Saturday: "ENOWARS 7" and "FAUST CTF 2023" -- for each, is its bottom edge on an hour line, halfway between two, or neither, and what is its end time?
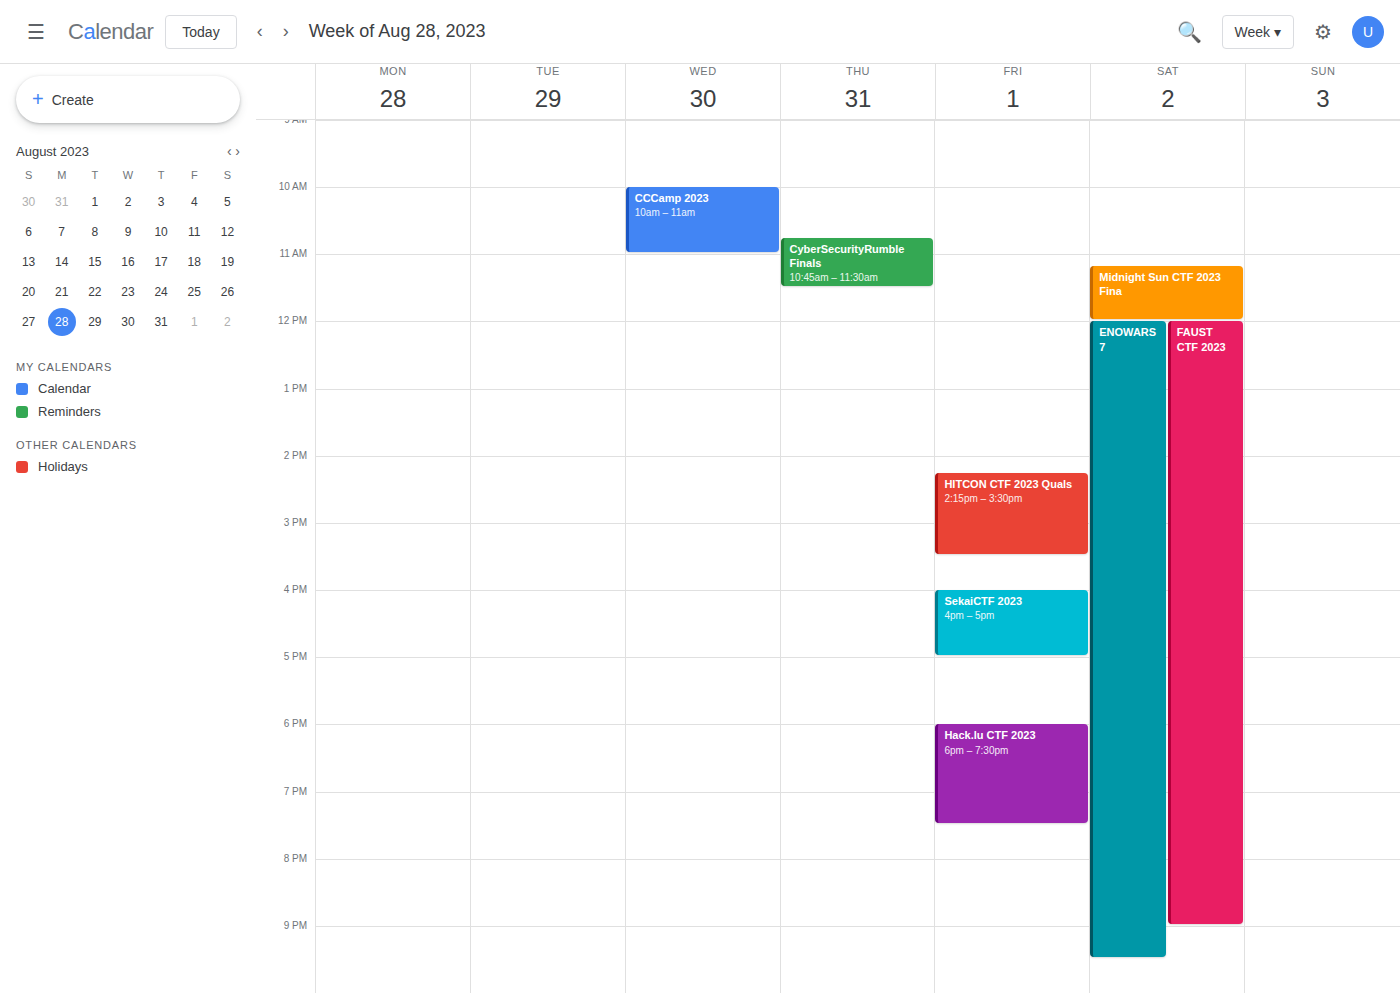
"ENOWARS 7": 9:30 PM, halfway between the 9 PM and 10 PM lines. "FAUST CTF 2023": 9:00 PM, exactly on the 9 PM line.